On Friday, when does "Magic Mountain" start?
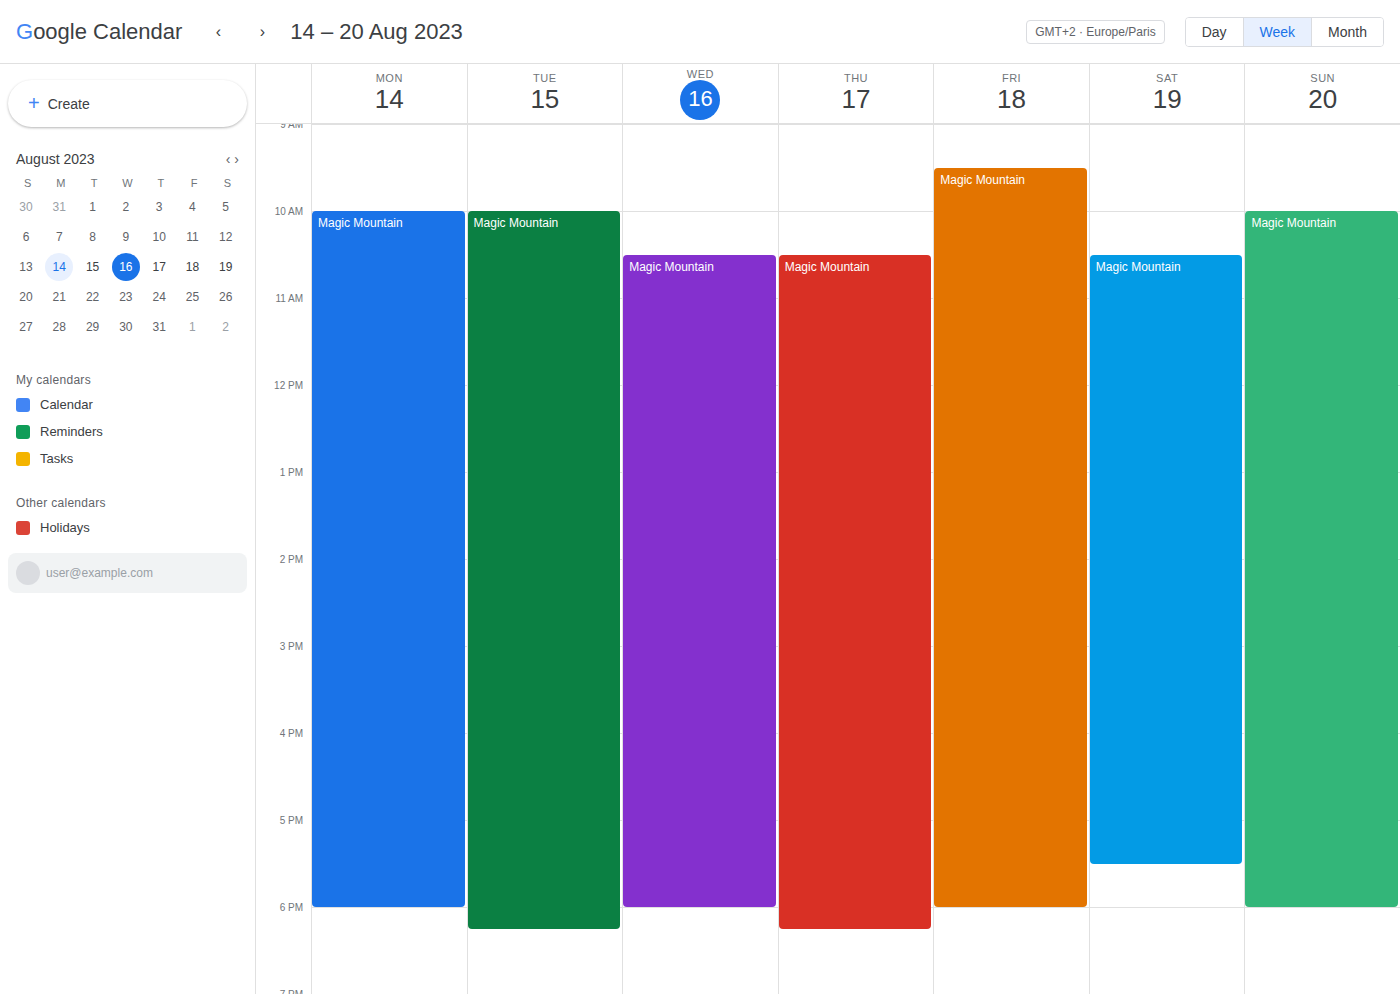
9:30 AM